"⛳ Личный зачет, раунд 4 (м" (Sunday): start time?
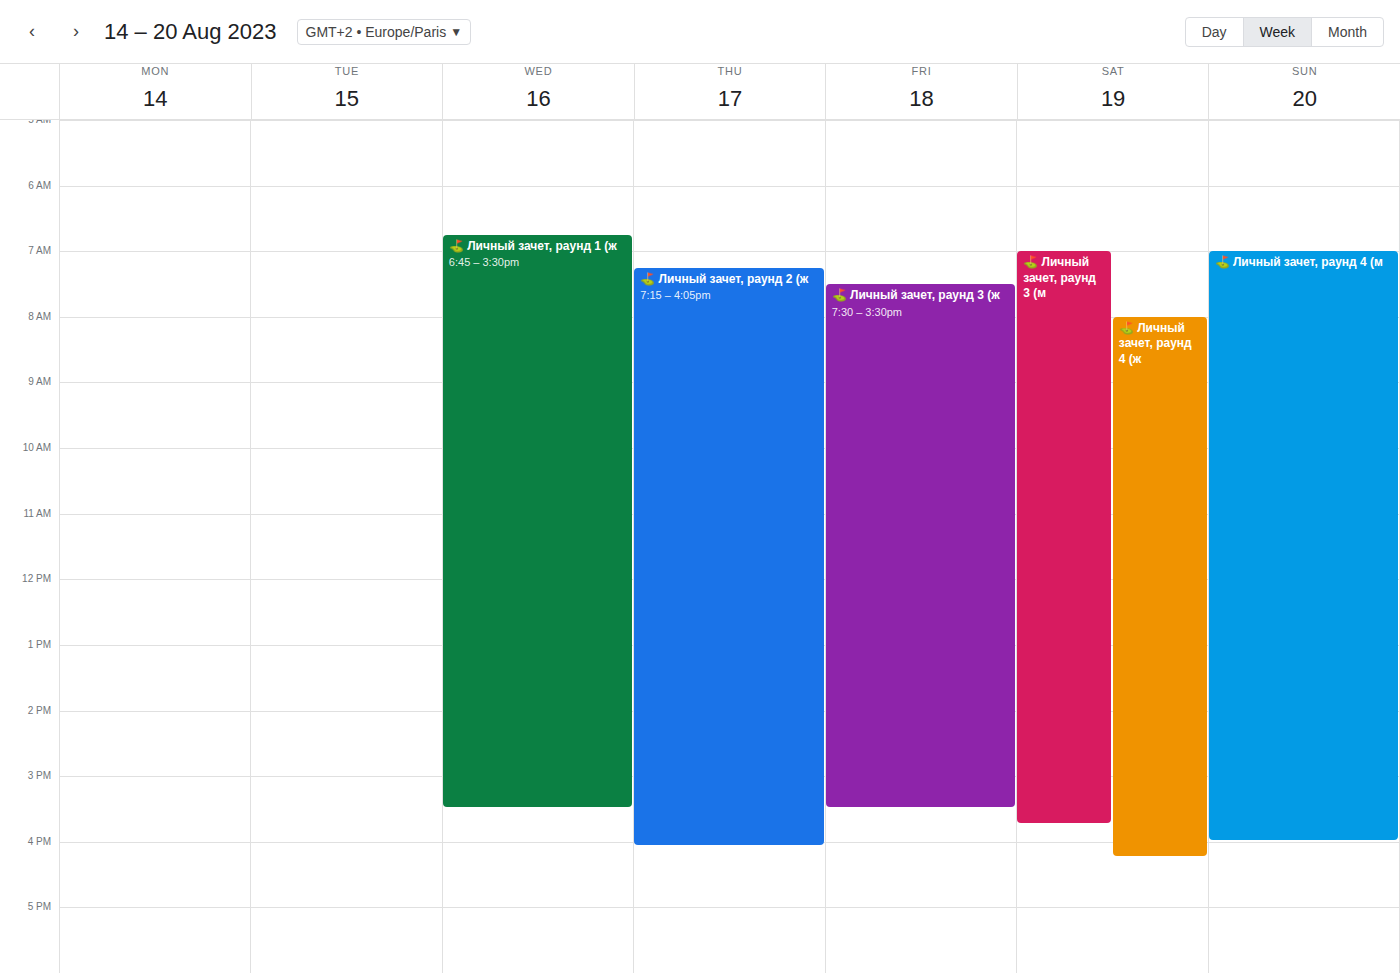
7:00 AM